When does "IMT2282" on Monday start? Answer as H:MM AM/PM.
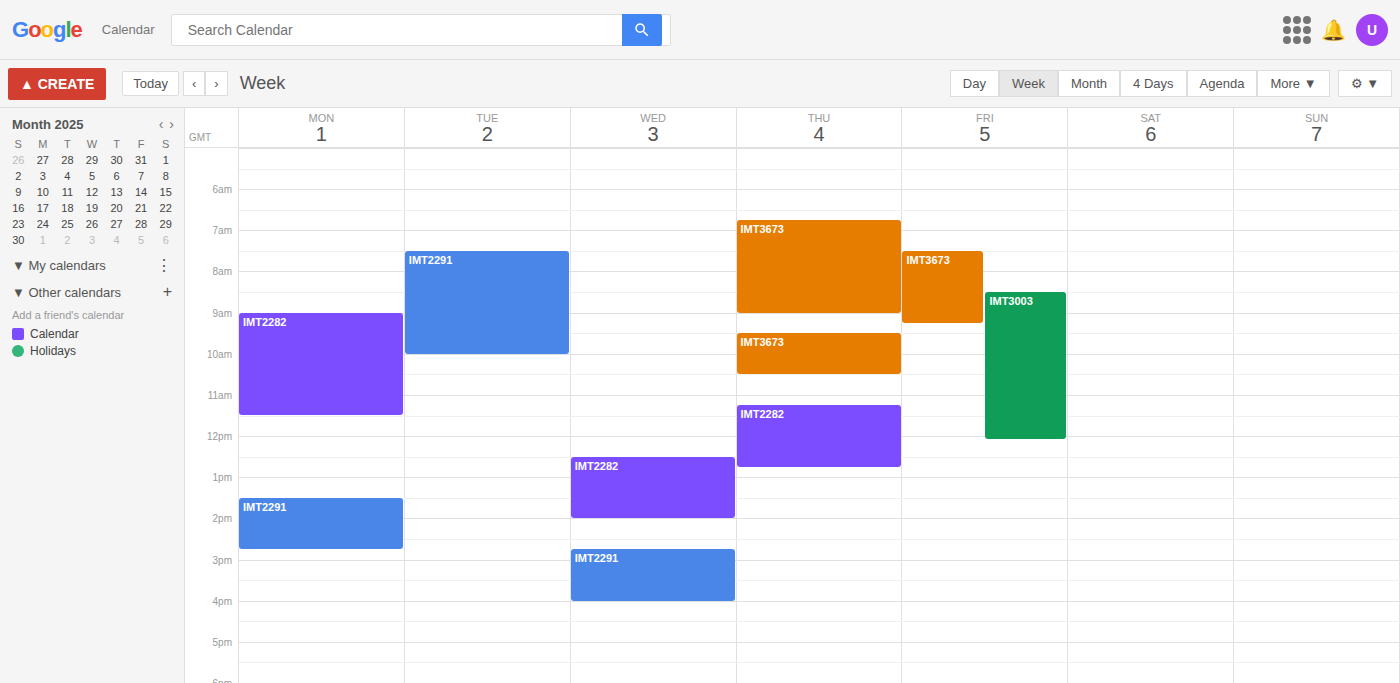
9:00 AM